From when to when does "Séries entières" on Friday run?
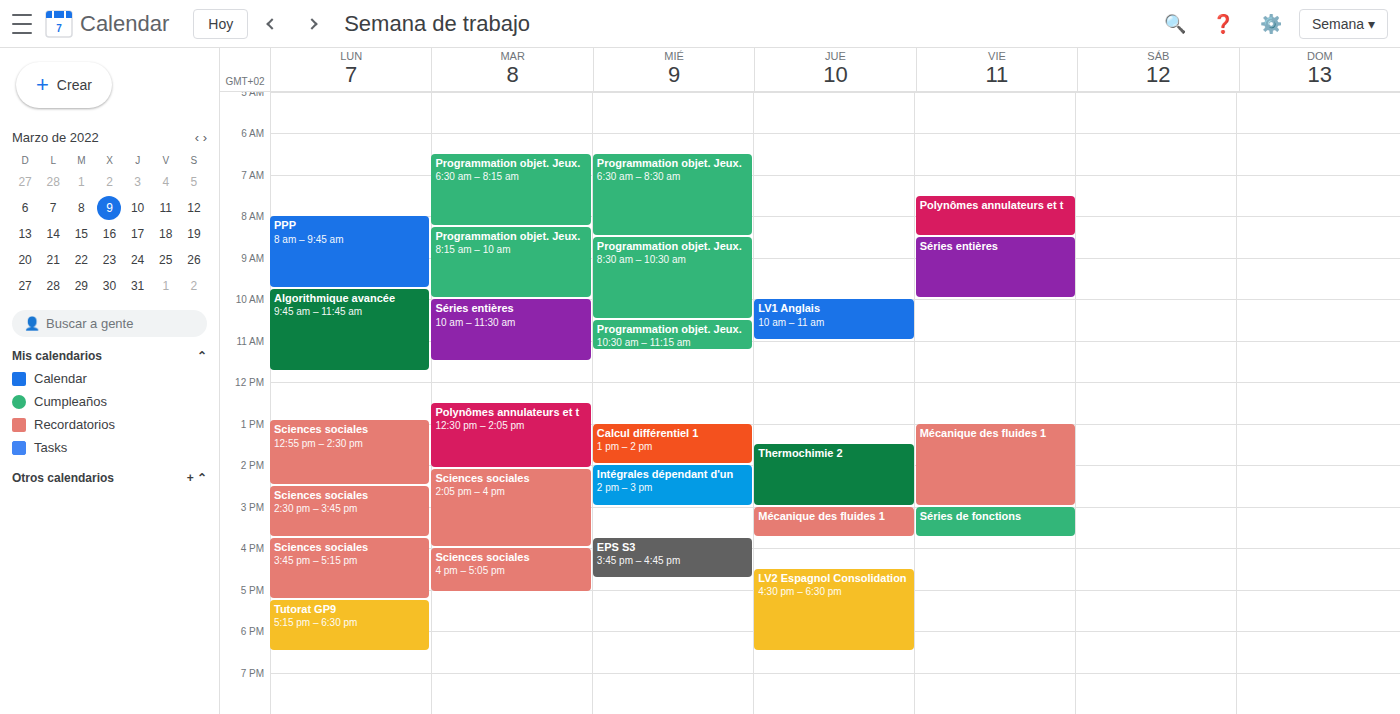
8:30 AM to 10:00 AM